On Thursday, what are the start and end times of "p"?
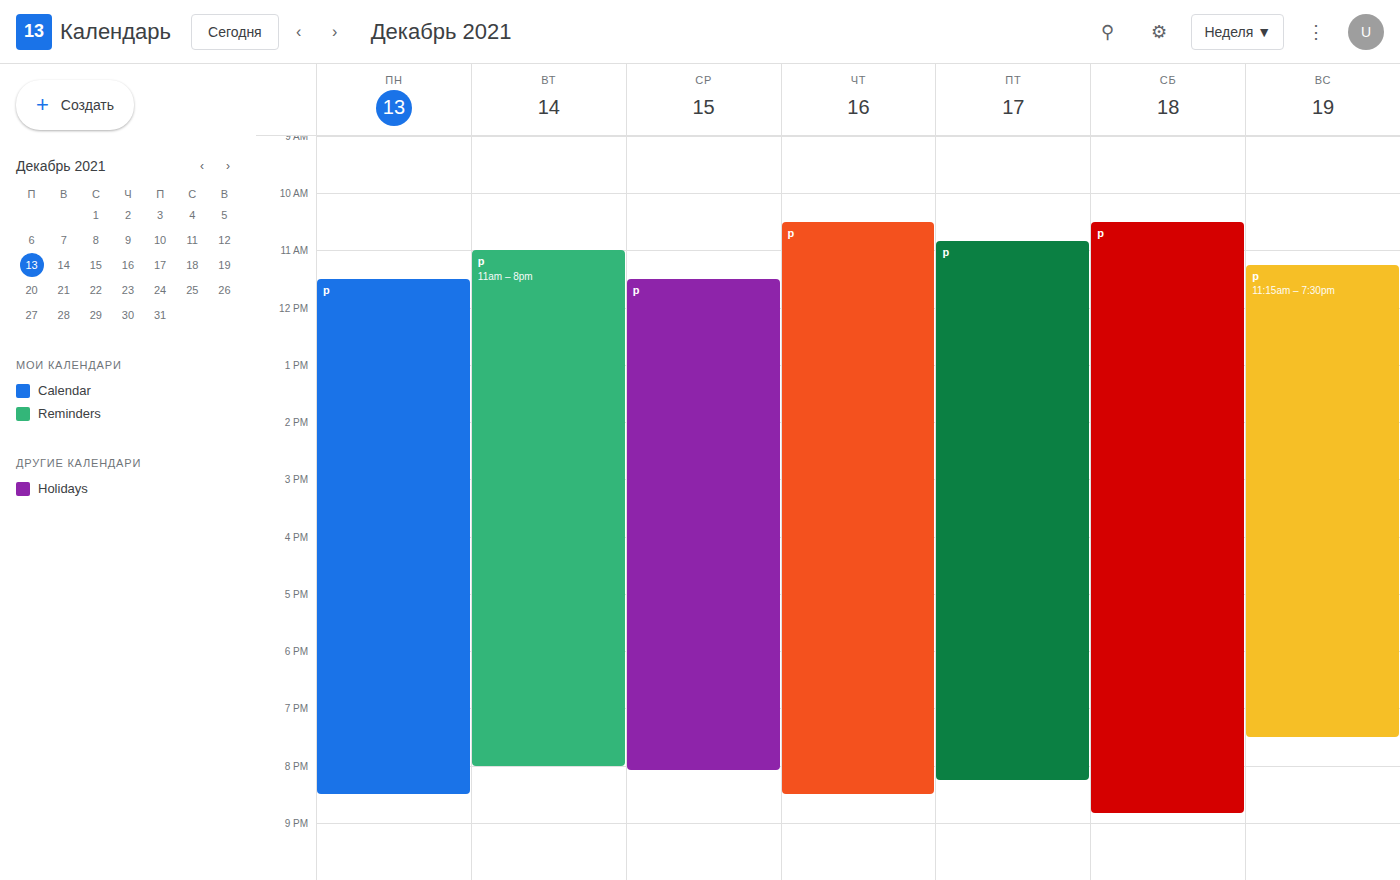
10:30 AM to 8:30 PM